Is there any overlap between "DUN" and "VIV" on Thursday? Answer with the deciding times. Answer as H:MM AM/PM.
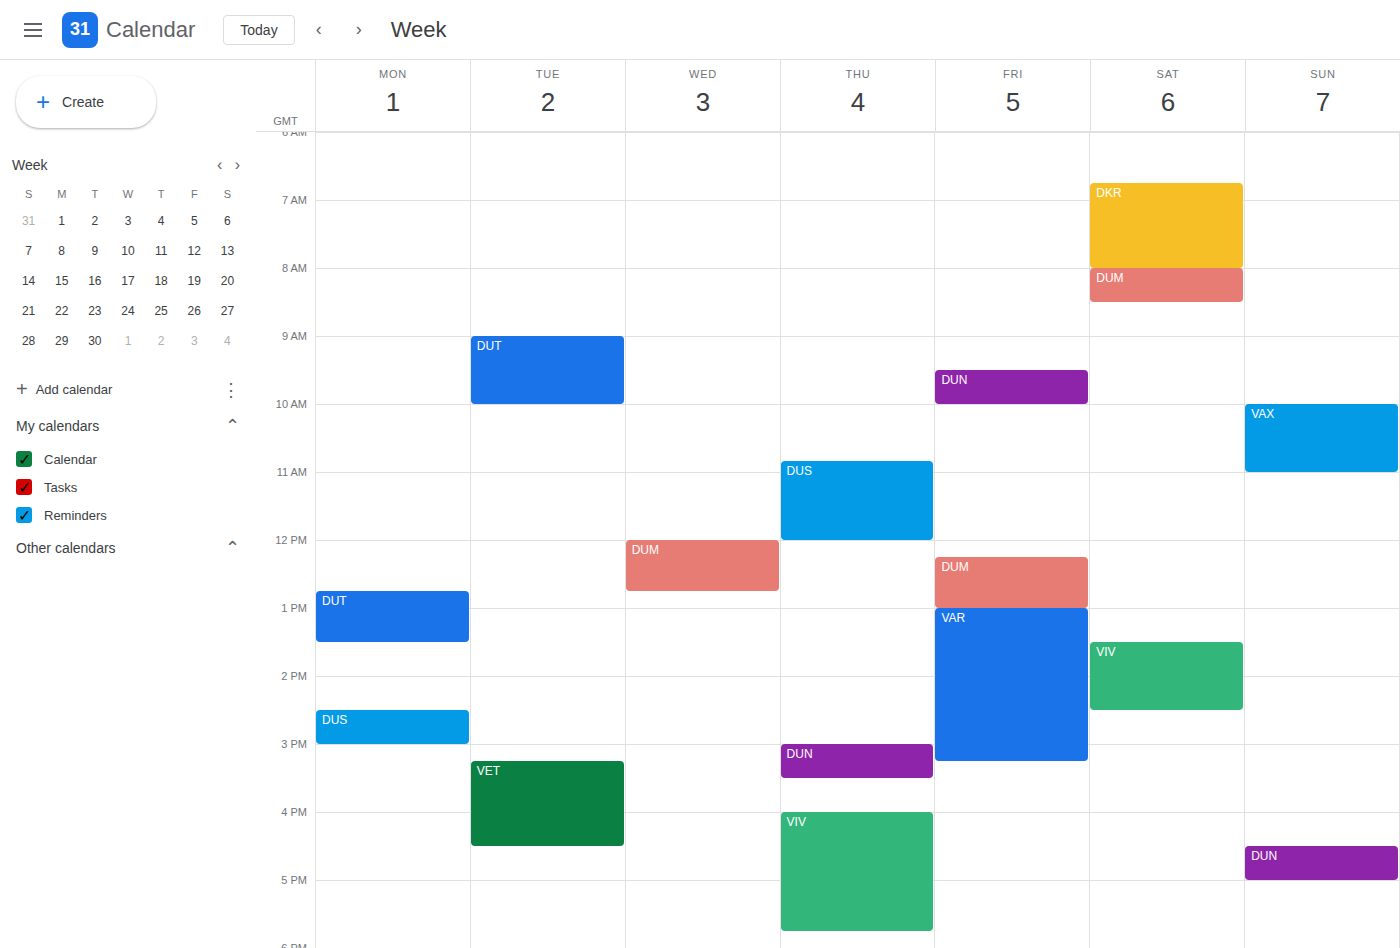
"DUN" ends at 3:30 PM and "VIV" starts at 4:00 PM -- no overlap.